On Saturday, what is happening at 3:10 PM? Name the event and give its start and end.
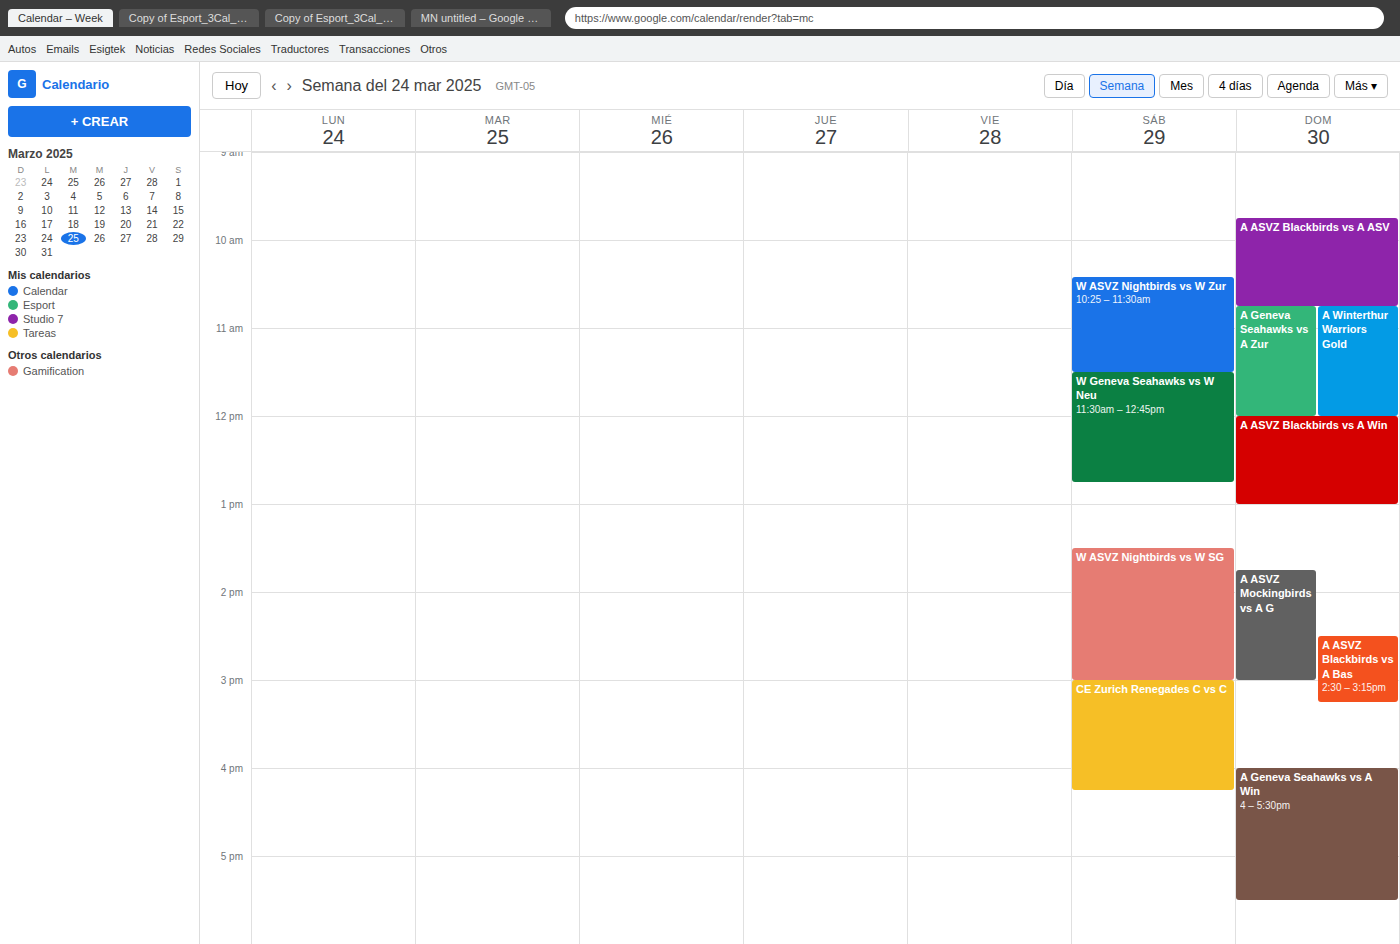
"CE Zurich Renegades C vs C", 3:00 PM to 4:15 PM